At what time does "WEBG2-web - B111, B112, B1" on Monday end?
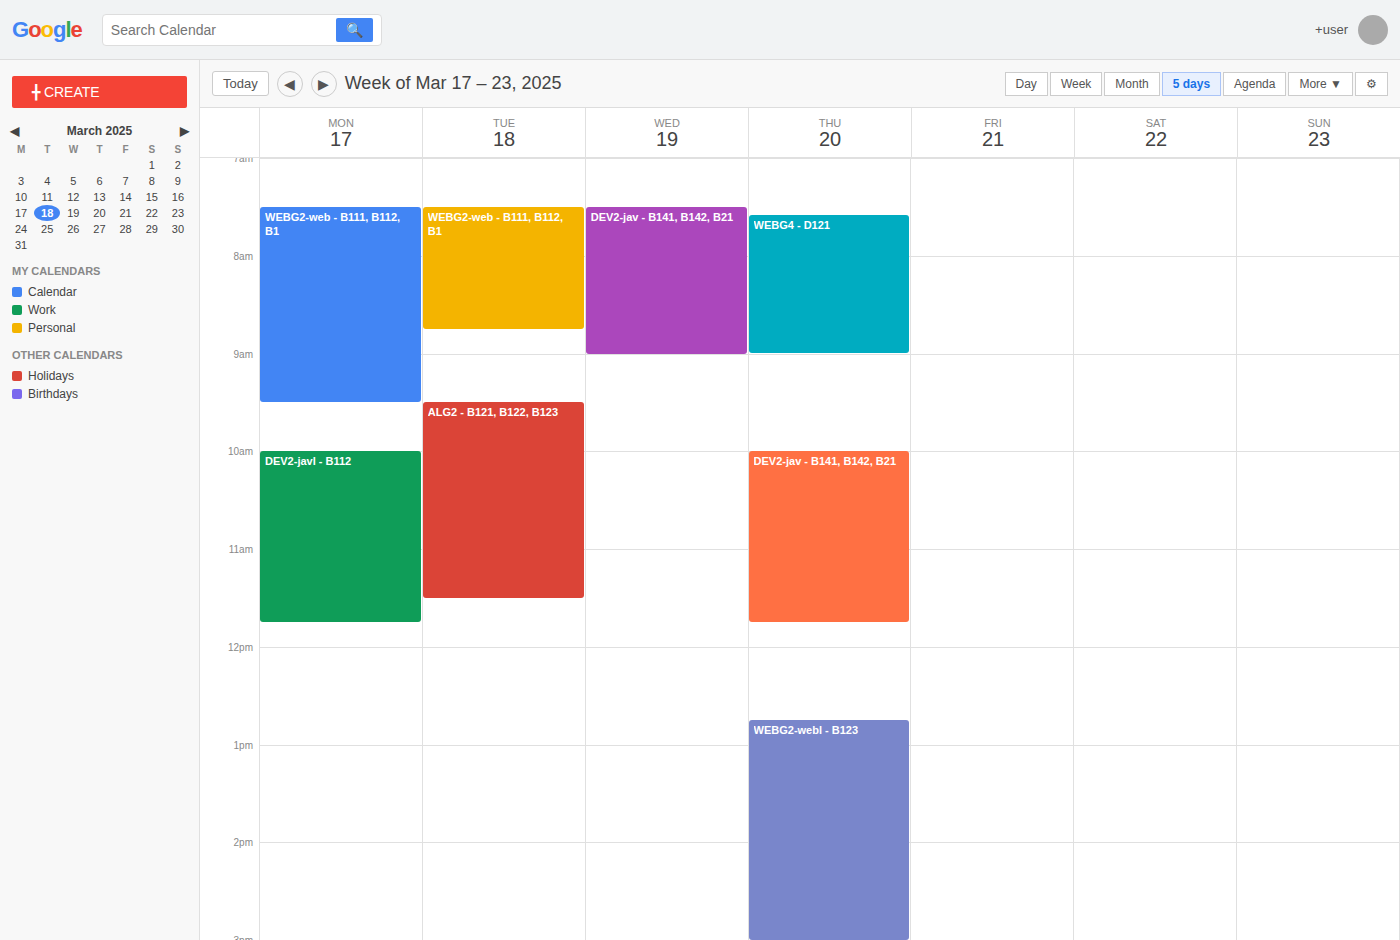
9:30 AM